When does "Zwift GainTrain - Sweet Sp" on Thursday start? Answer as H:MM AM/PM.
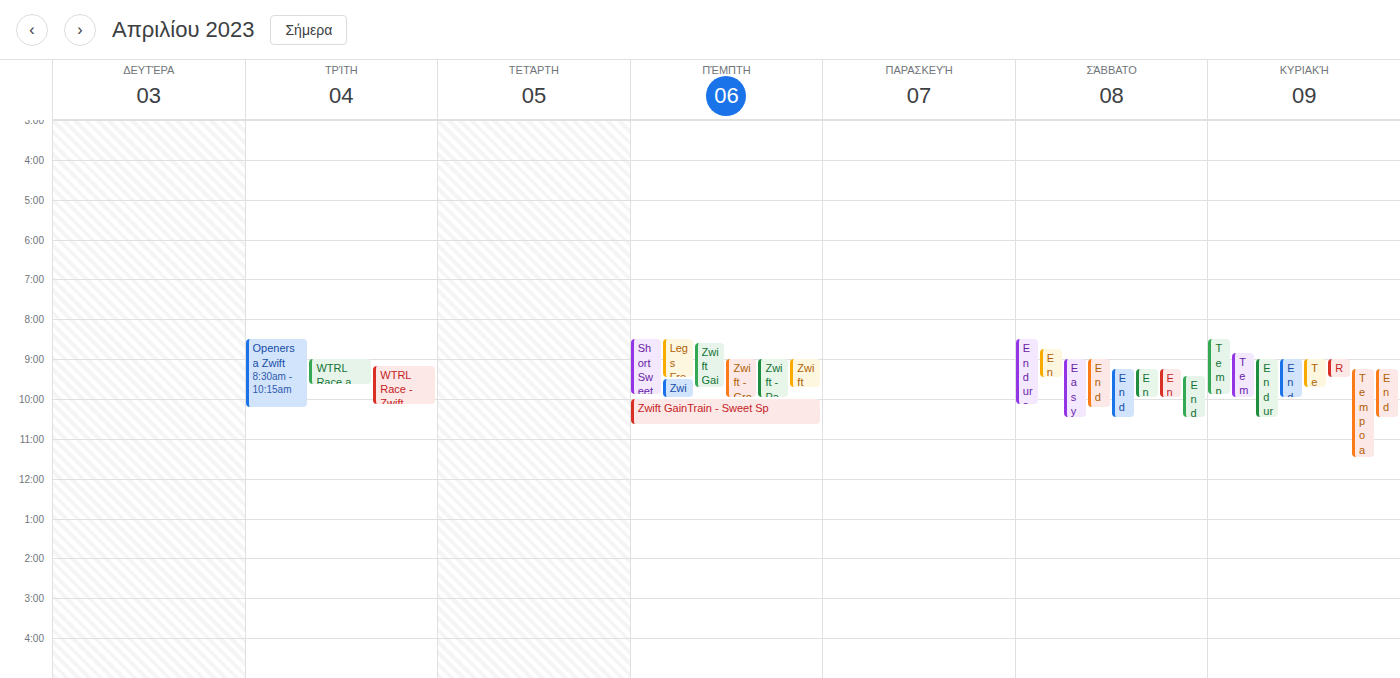
10:00 AM